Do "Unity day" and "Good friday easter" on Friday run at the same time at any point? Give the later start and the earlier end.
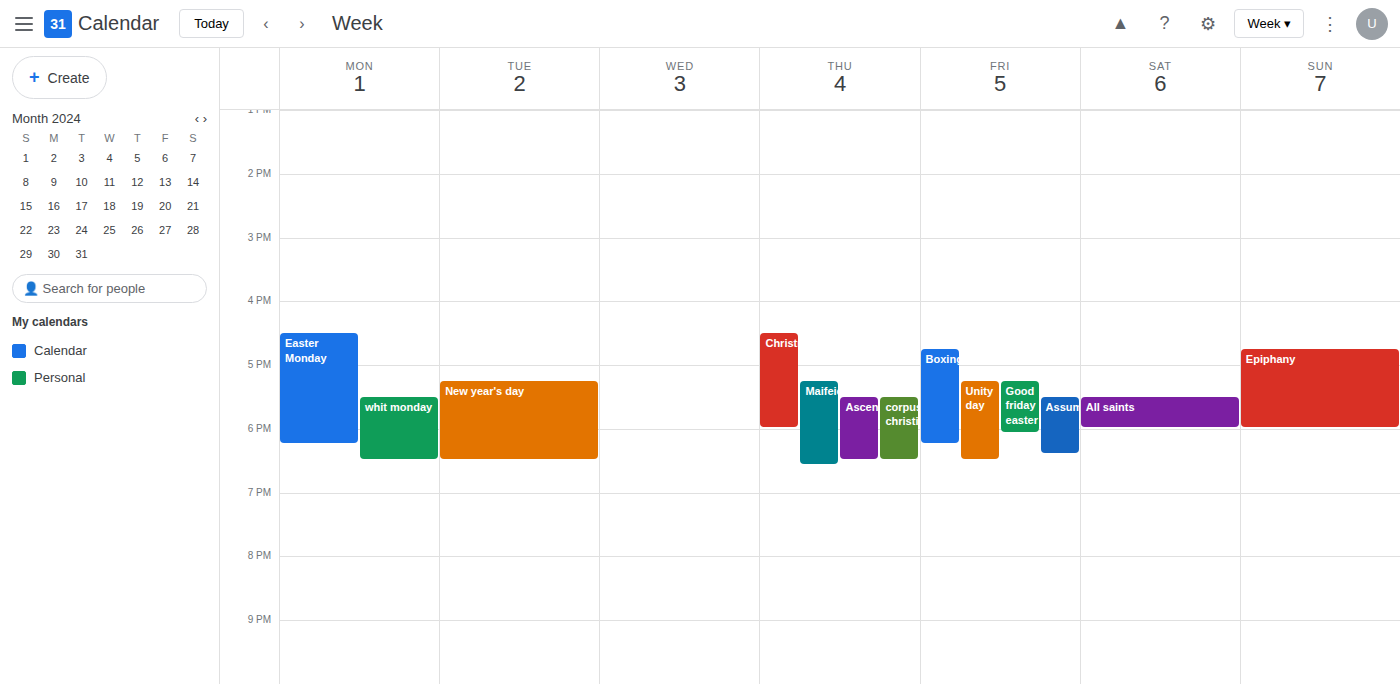
"Good friday easter" runs 5:15 PM to 6:05 PM, inside "Unity day" -- they overlap.